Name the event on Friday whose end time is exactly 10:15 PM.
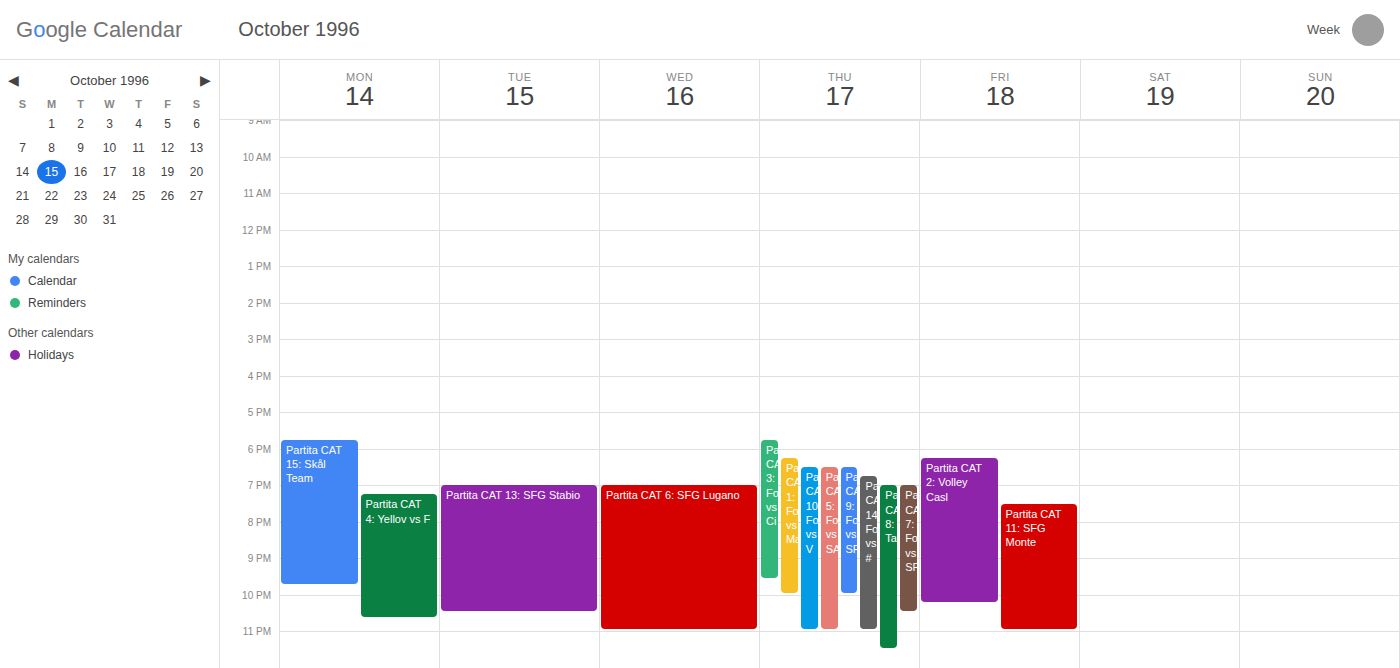
"Partita CAT 2: Volley Casl"